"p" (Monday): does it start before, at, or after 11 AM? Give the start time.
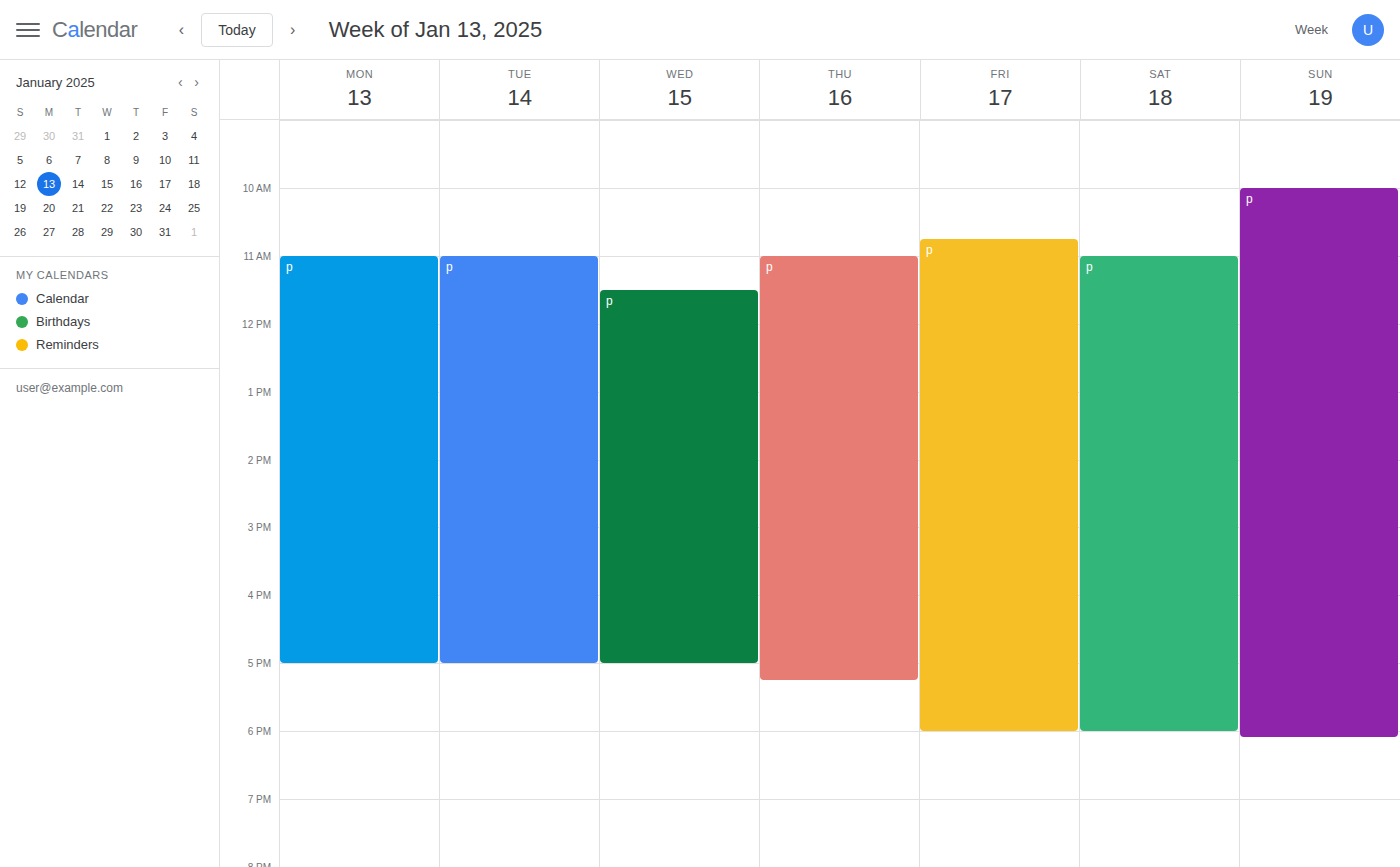
11:00 AM -- exactly at 11 AM, on the 11 AM line.